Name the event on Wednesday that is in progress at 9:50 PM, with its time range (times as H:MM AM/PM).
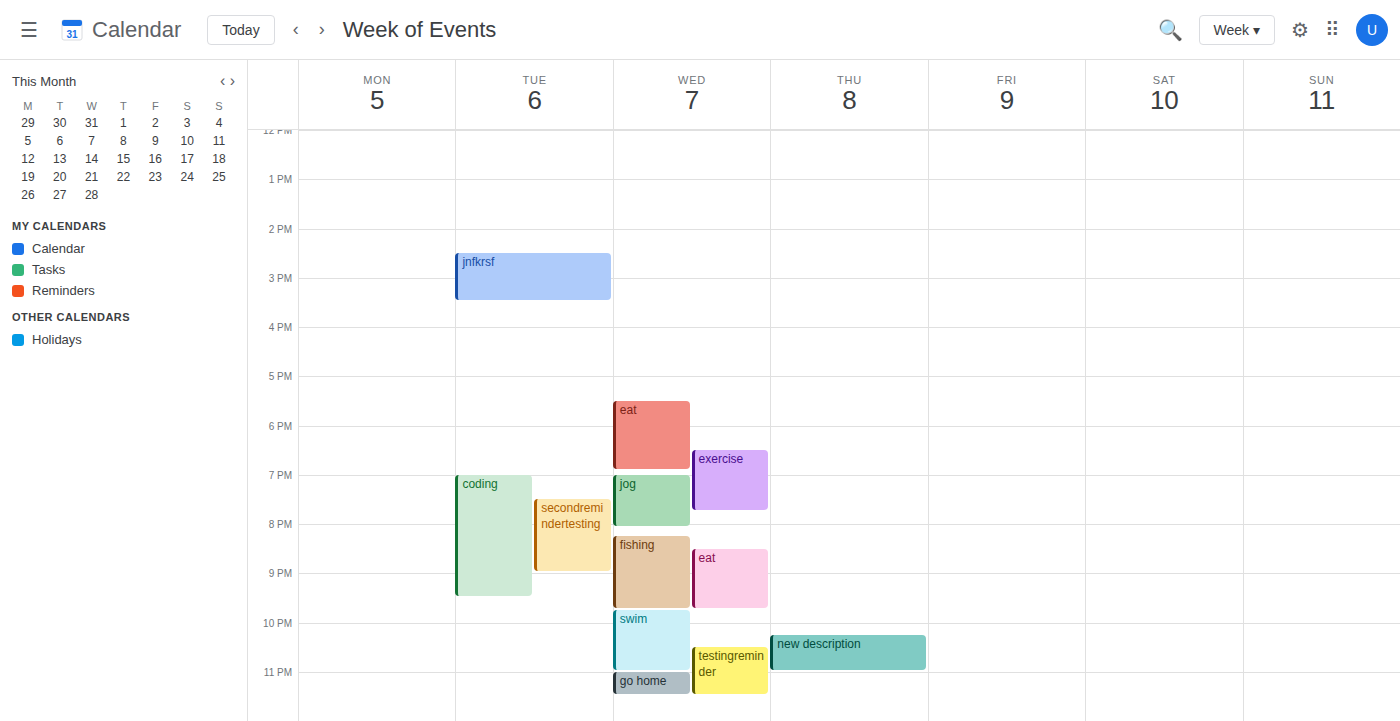
"swim", 9:45 PM to 11:00 PM